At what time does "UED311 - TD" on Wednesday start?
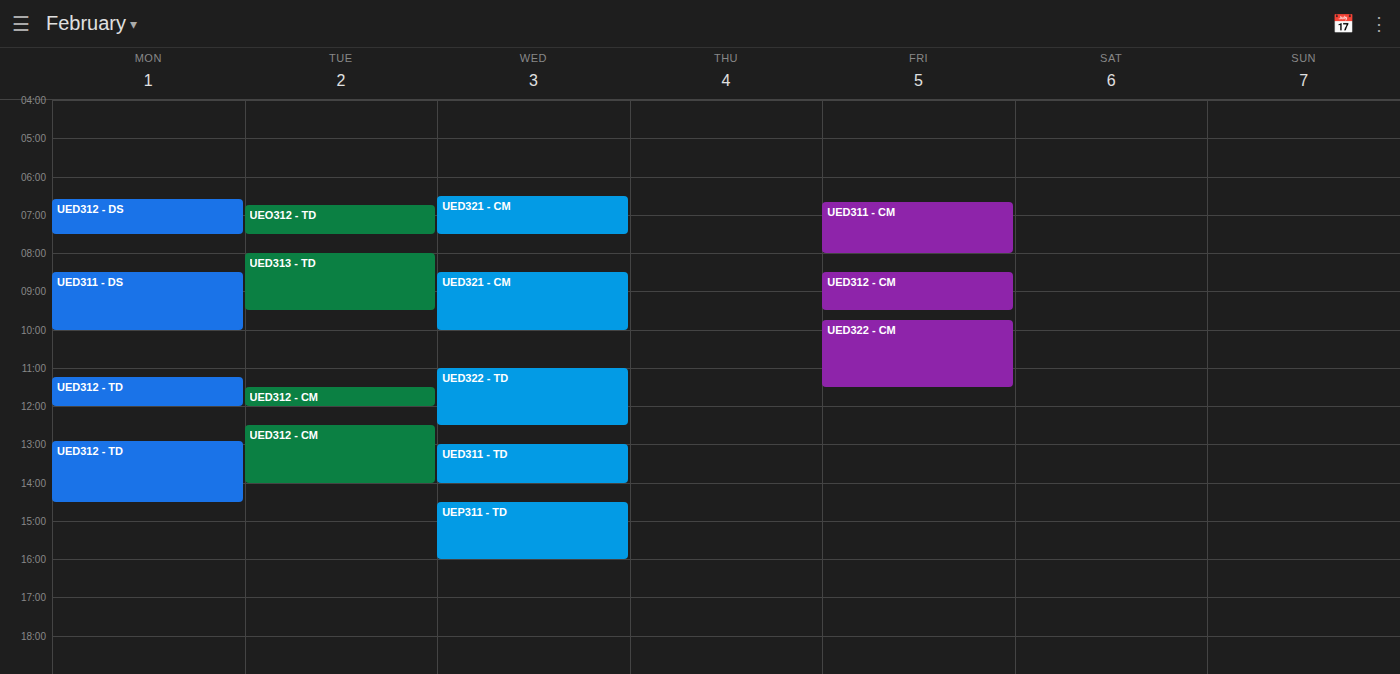
1:00 PM